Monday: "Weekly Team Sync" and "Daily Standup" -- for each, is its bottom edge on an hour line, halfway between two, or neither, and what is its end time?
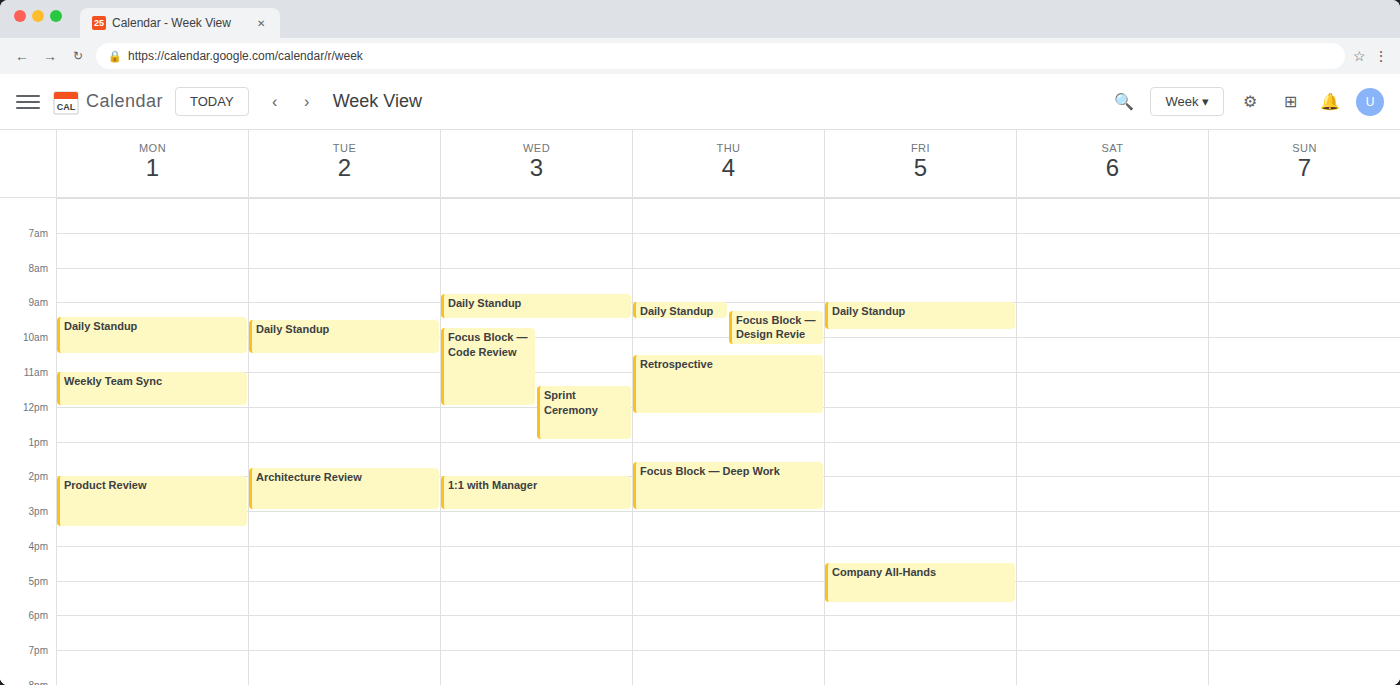
"Weekly Team Sync": 12:00 PM, exactly on the 12 PM line. "Daily Standup": 10:30 AM, halfway between the 10 AM and 11 AM lines.